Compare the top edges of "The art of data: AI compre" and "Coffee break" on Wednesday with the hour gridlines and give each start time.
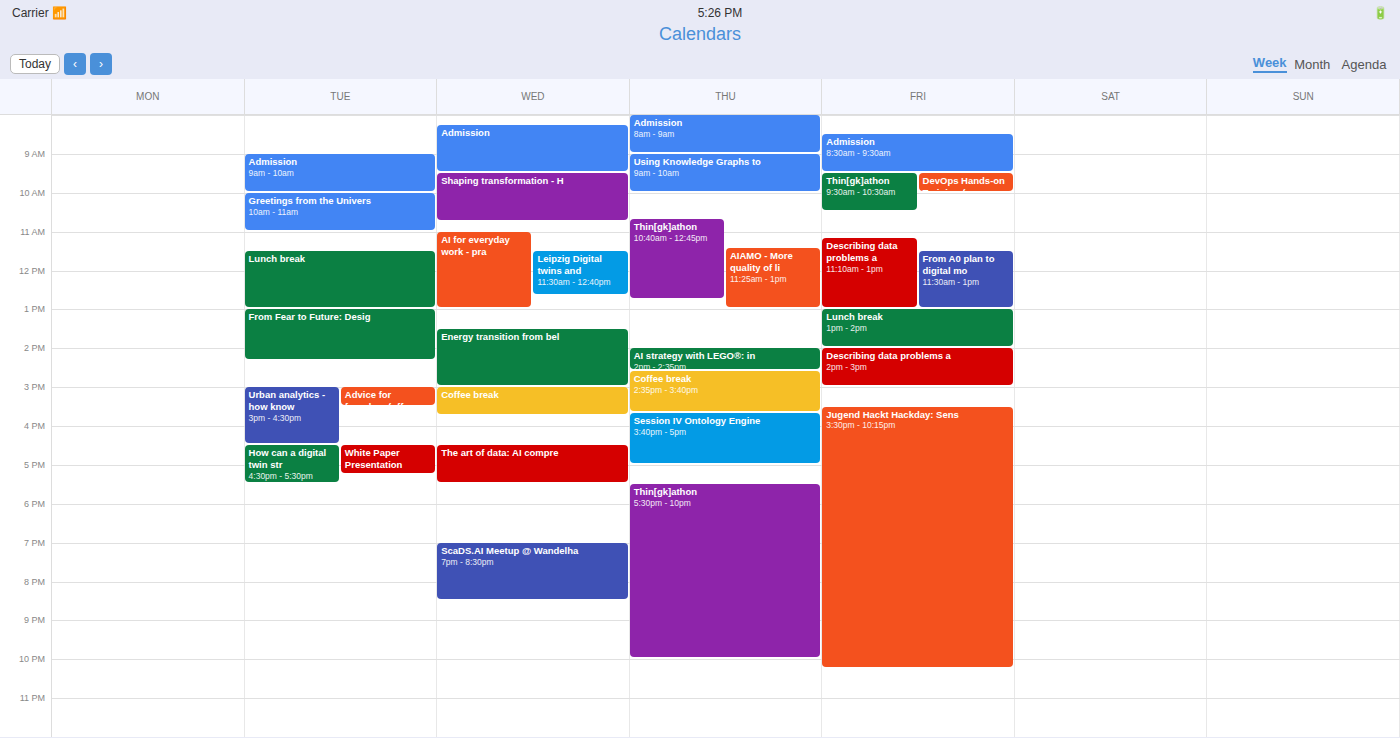
"The art of data: AI compre": 4:30 PM, halfway between the 4 PM and 5 PM lines. "Coffee break": 3:00 PM, exactly on the 3 PM line.